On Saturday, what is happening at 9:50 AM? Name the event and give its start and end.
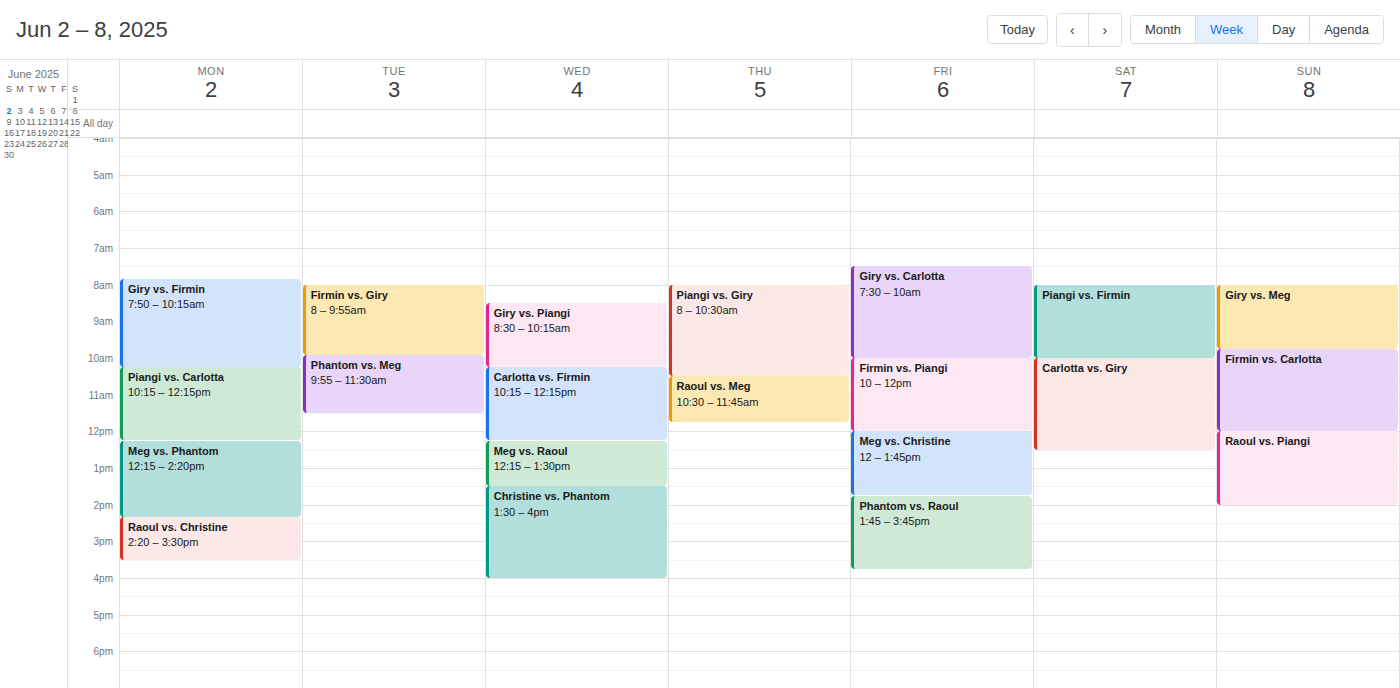
"Piangi vs. Firmin", 8:00 AM to 10:00 AM